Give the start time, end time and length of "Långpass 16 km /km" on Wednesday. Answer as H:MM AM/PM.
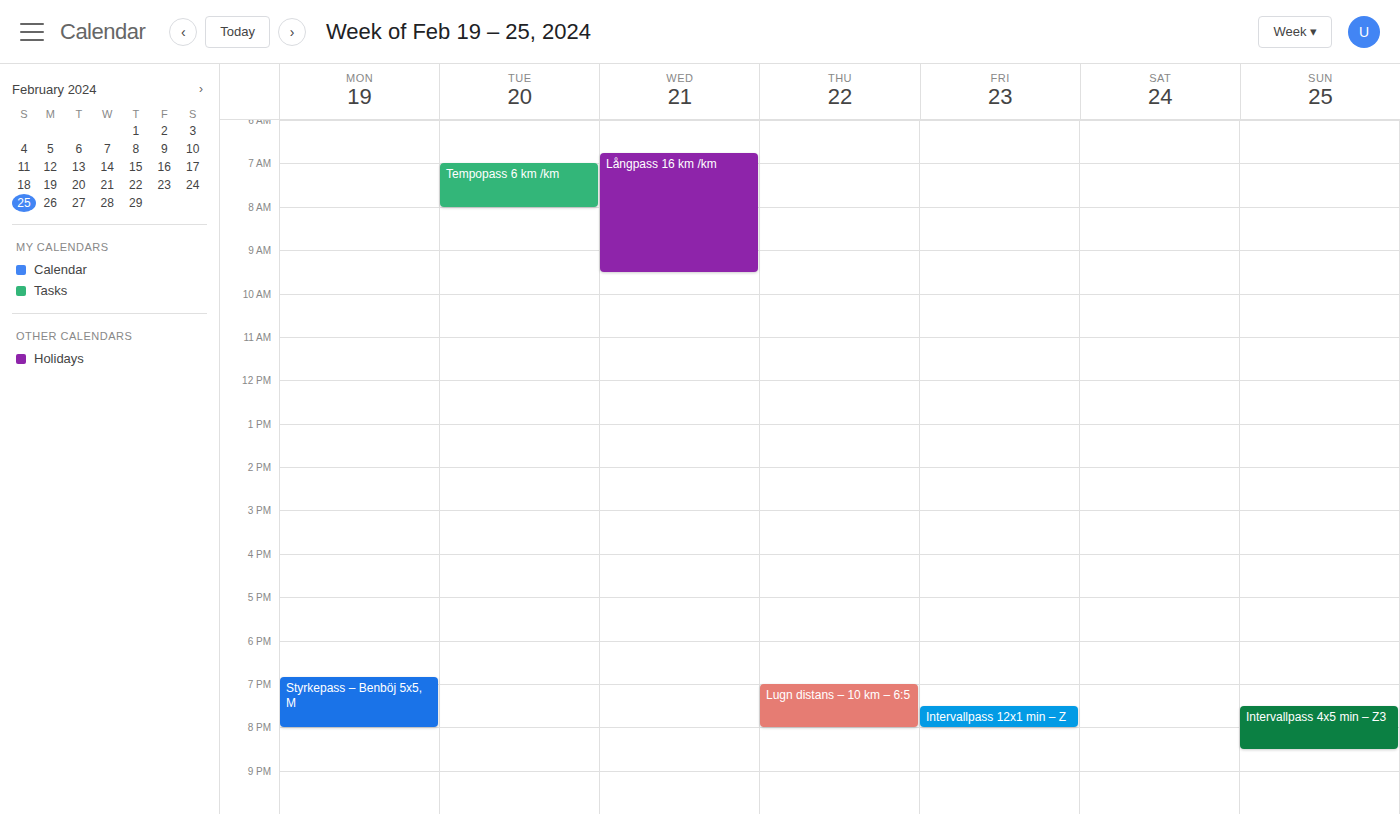
6:45 AM to 9:30 AM, 2 hours 45 minutes